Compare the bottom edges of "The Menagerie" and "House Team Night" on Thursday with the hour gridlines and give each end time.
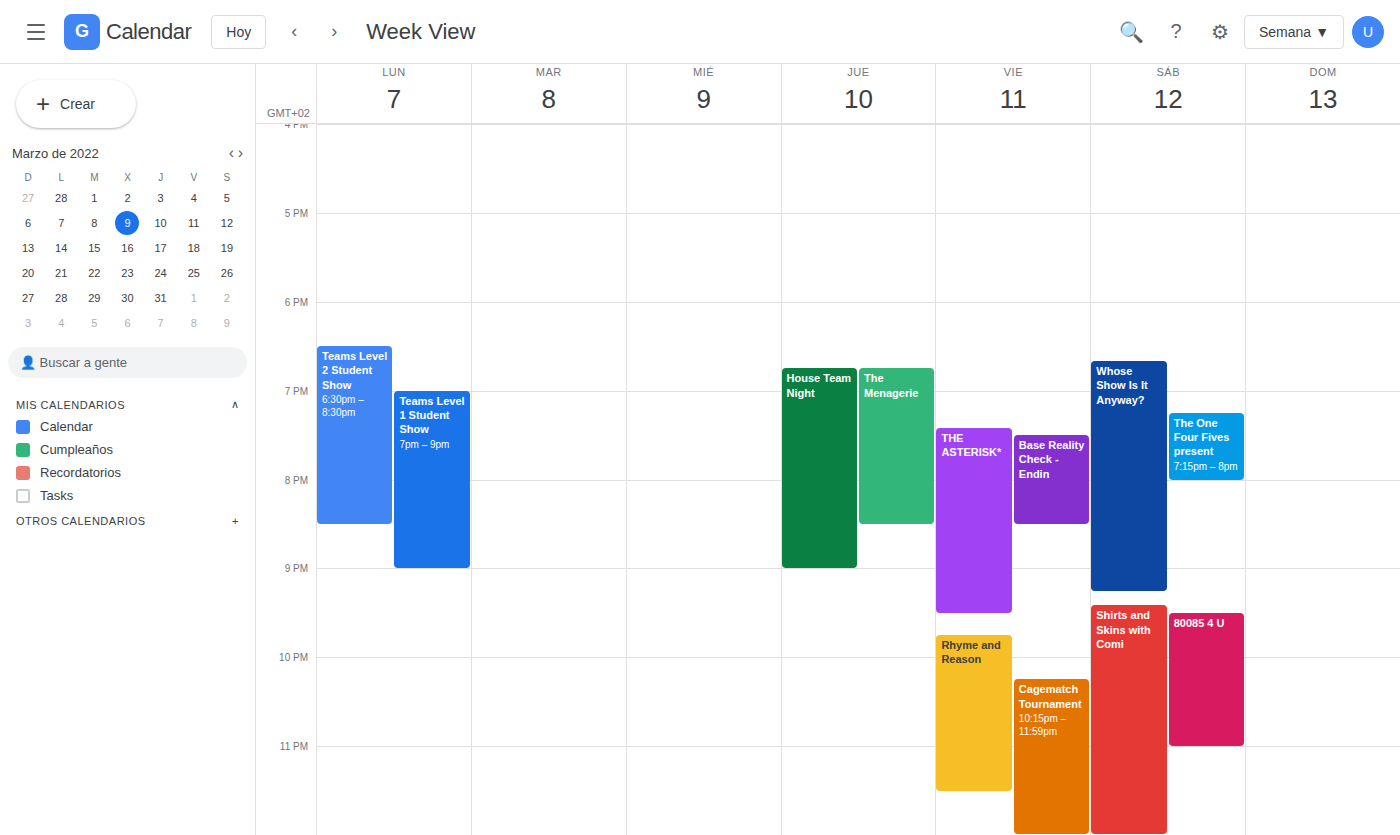
"The Menagerie": 8:30 PM, halfway between the 8 PM and 9 PM lines. "House Team Night": 9:00 PM, exactly on the 9 PM line.